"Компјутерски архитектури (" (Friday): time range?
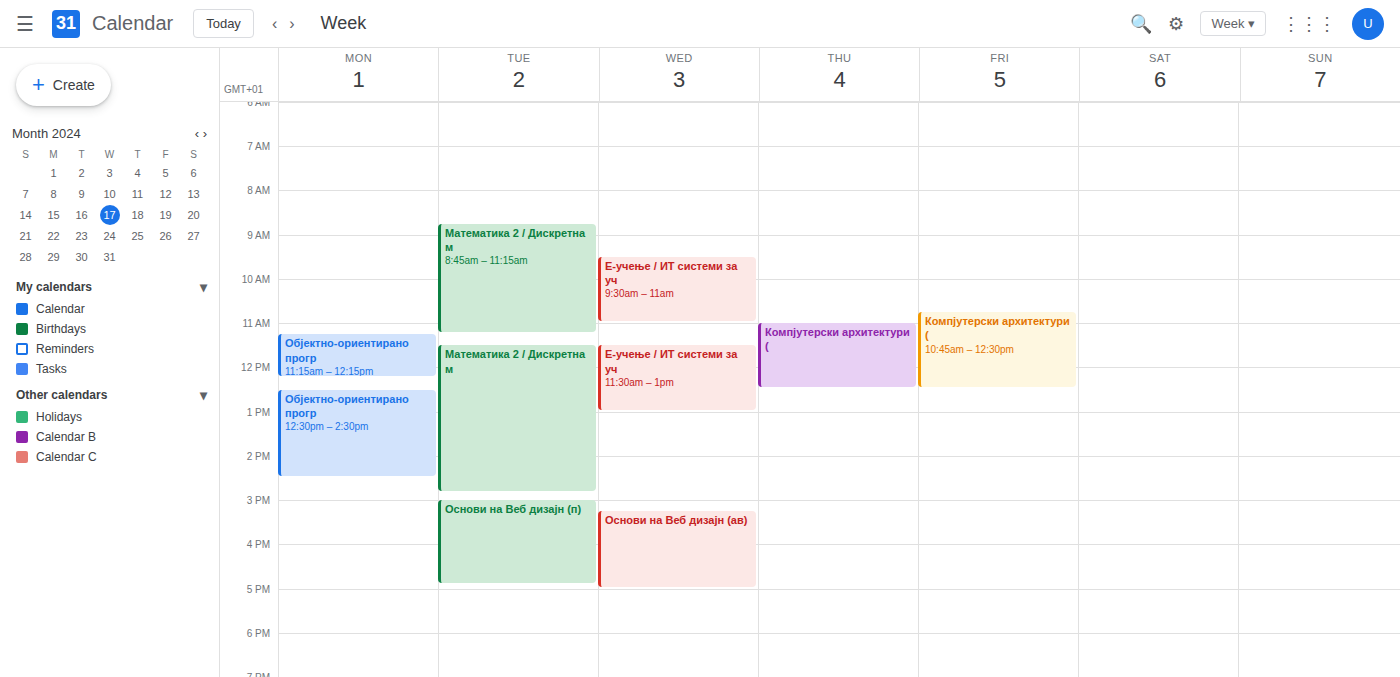
10:45 to 12:30